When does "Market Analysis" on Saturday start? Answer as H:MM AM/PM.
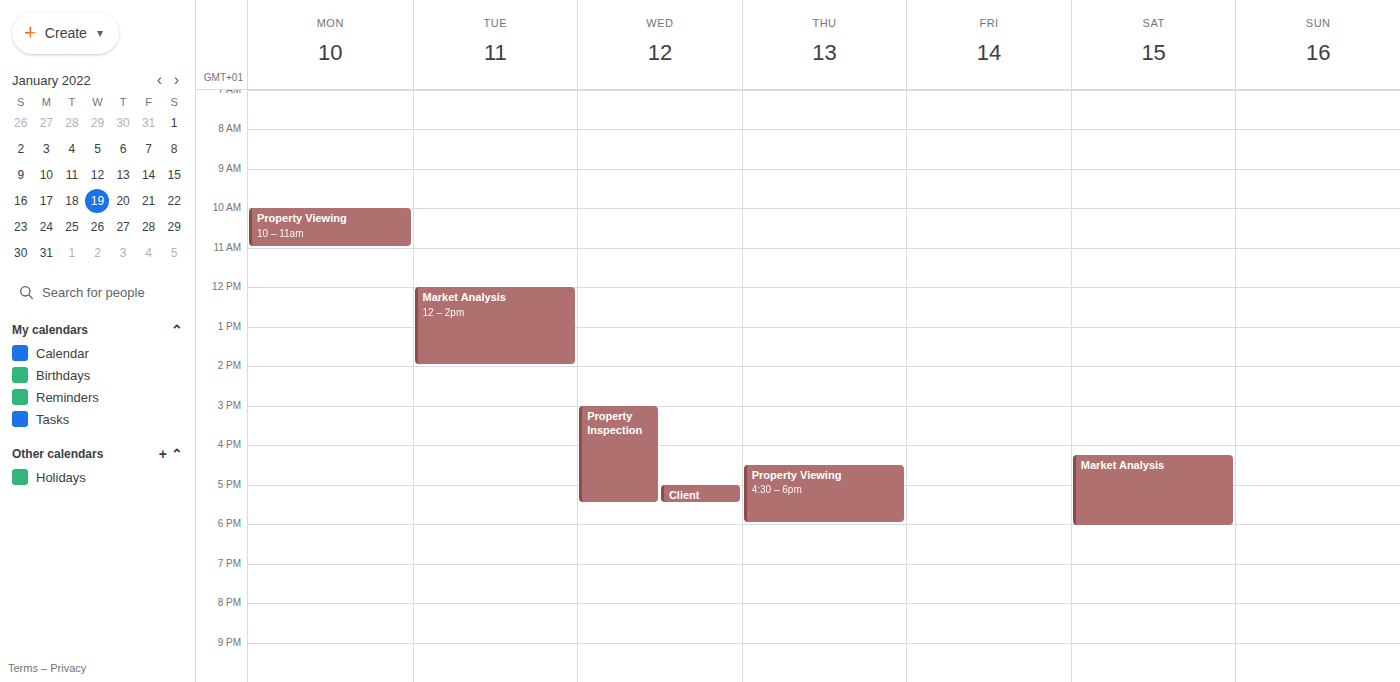
4:15 PM